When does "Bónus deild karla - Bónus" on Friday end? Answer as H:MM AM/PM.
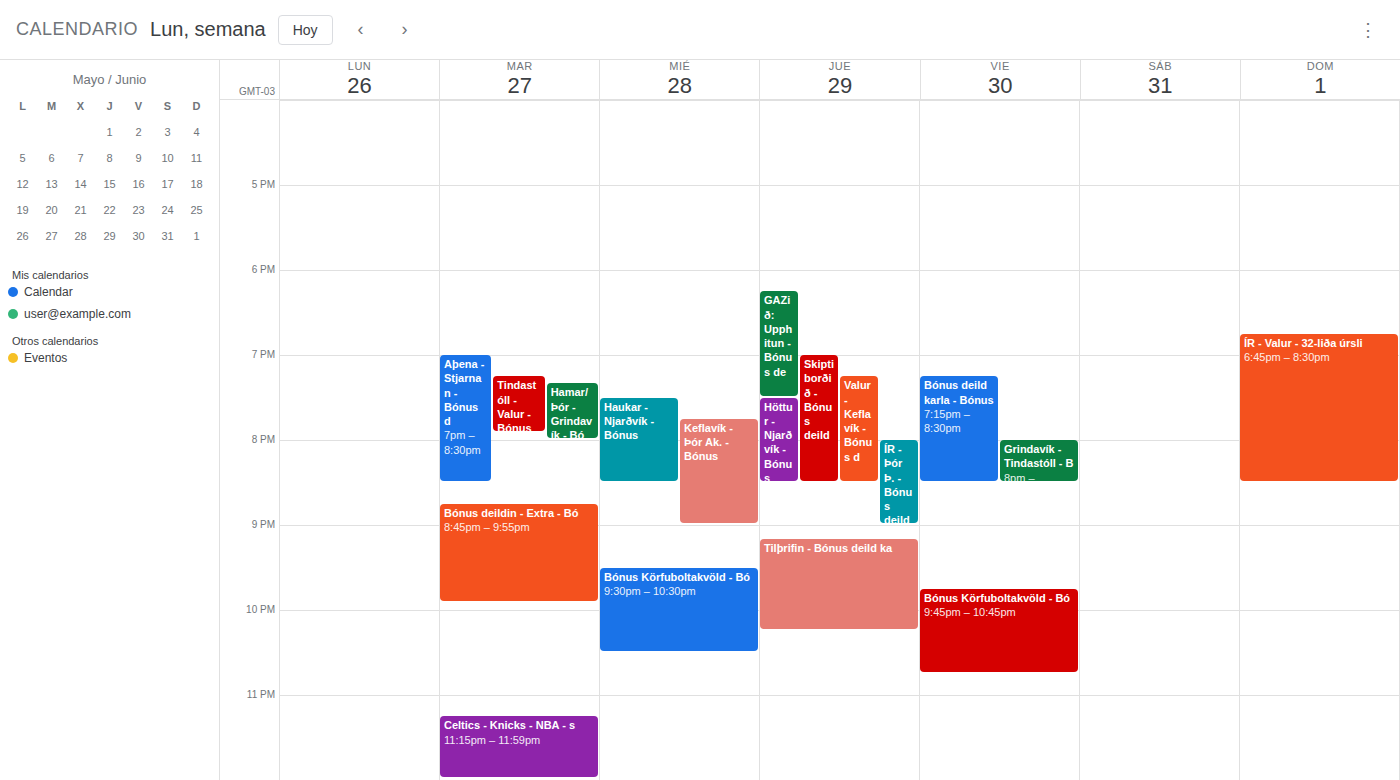
8:30 PM